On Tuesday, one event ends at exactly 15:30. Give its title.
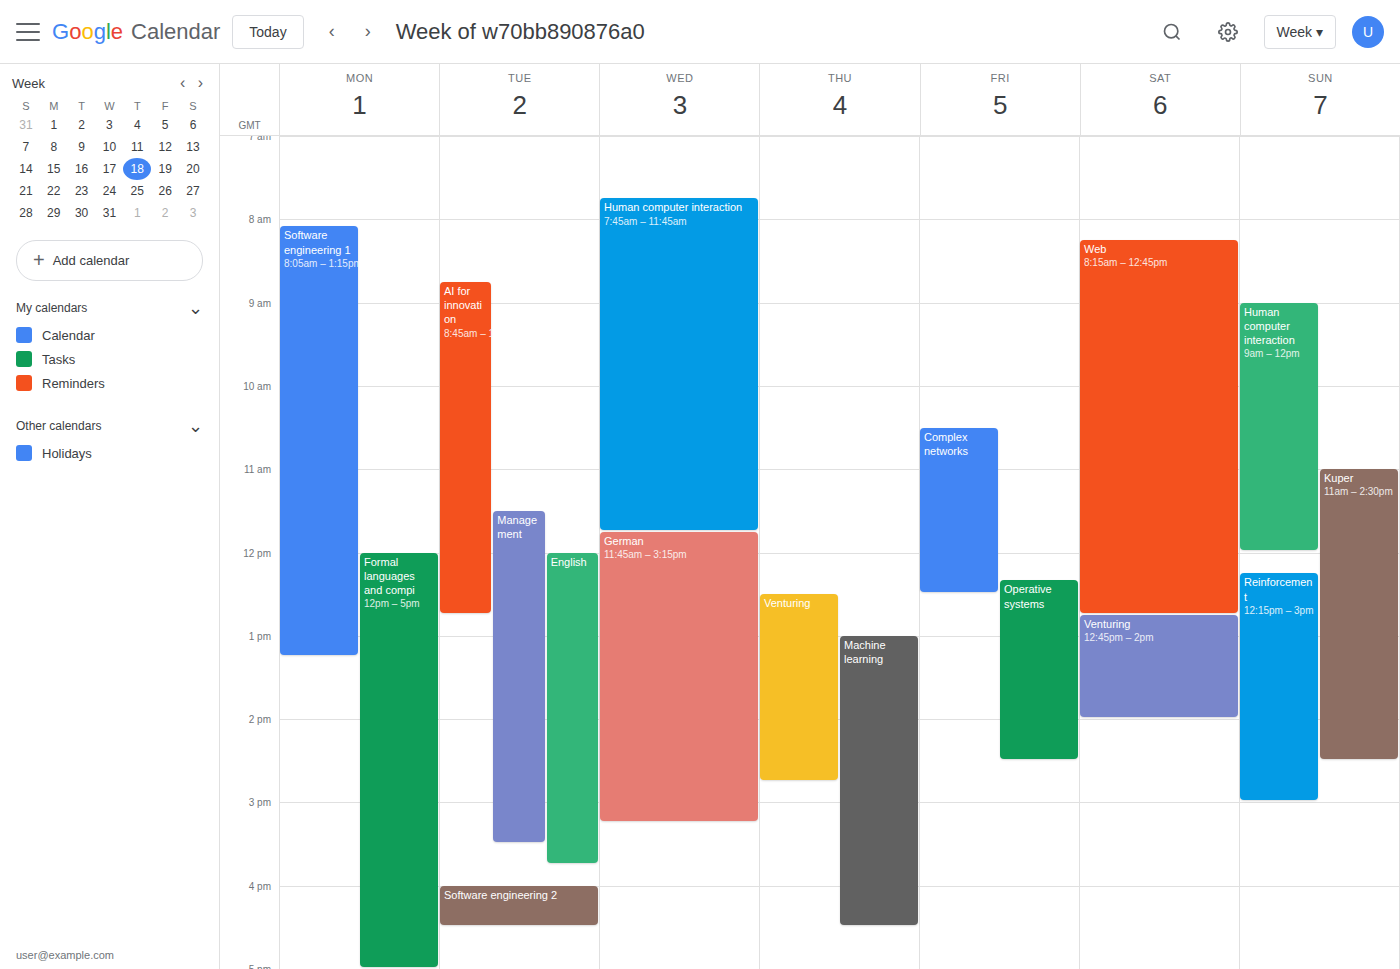
"Management"